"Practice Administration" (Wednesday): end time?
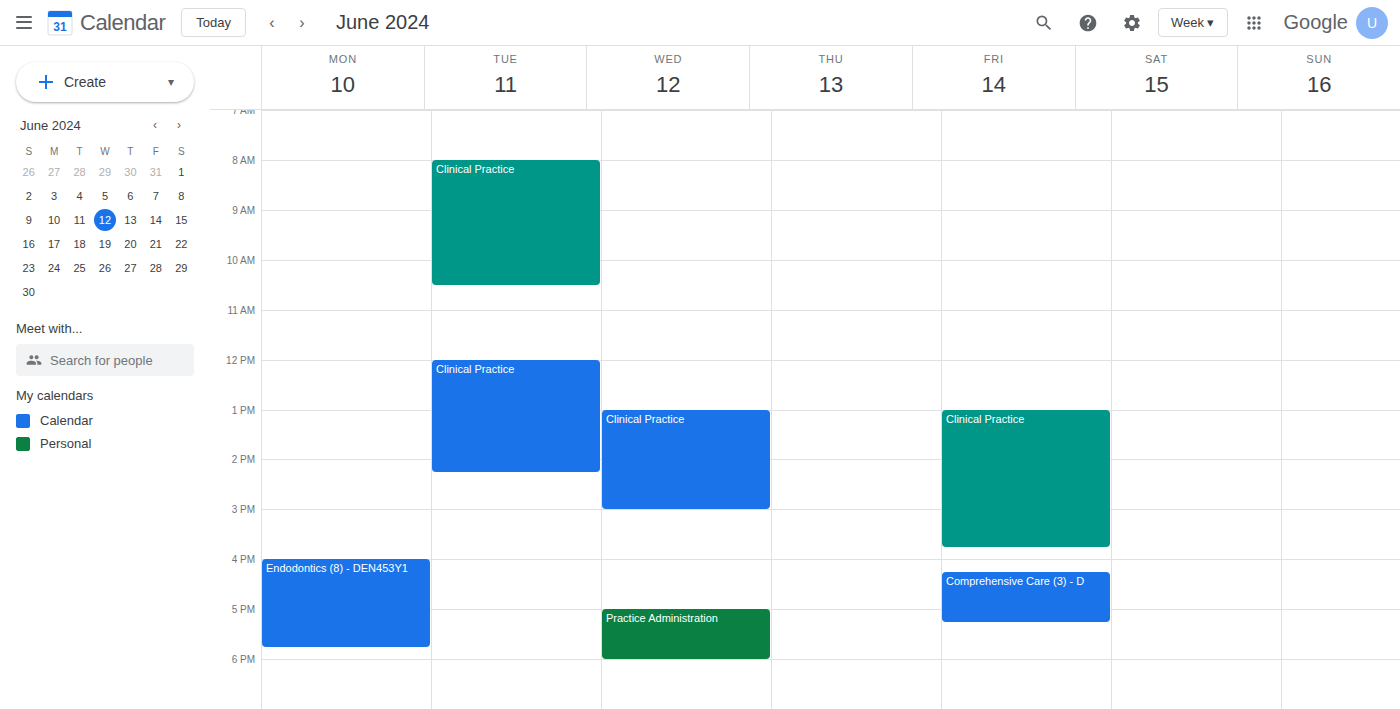
6:00 PM